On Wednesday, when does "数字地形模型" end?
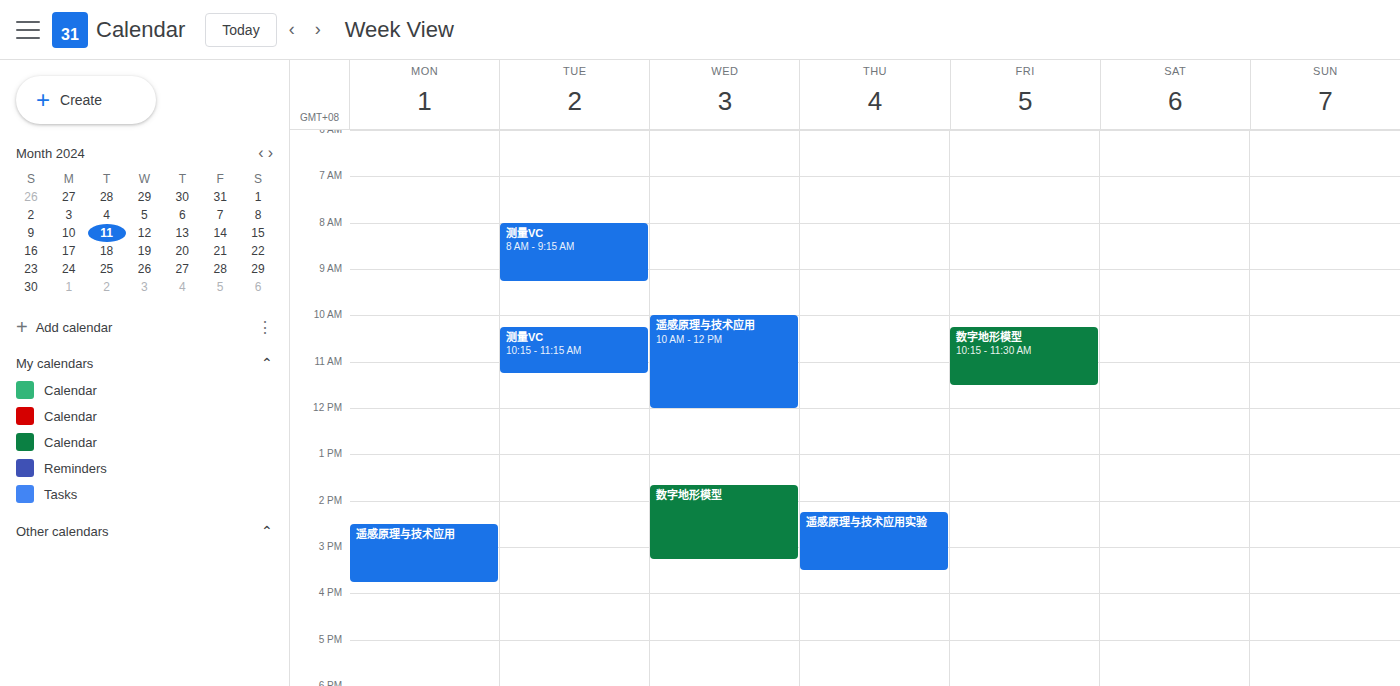
3:15 PM